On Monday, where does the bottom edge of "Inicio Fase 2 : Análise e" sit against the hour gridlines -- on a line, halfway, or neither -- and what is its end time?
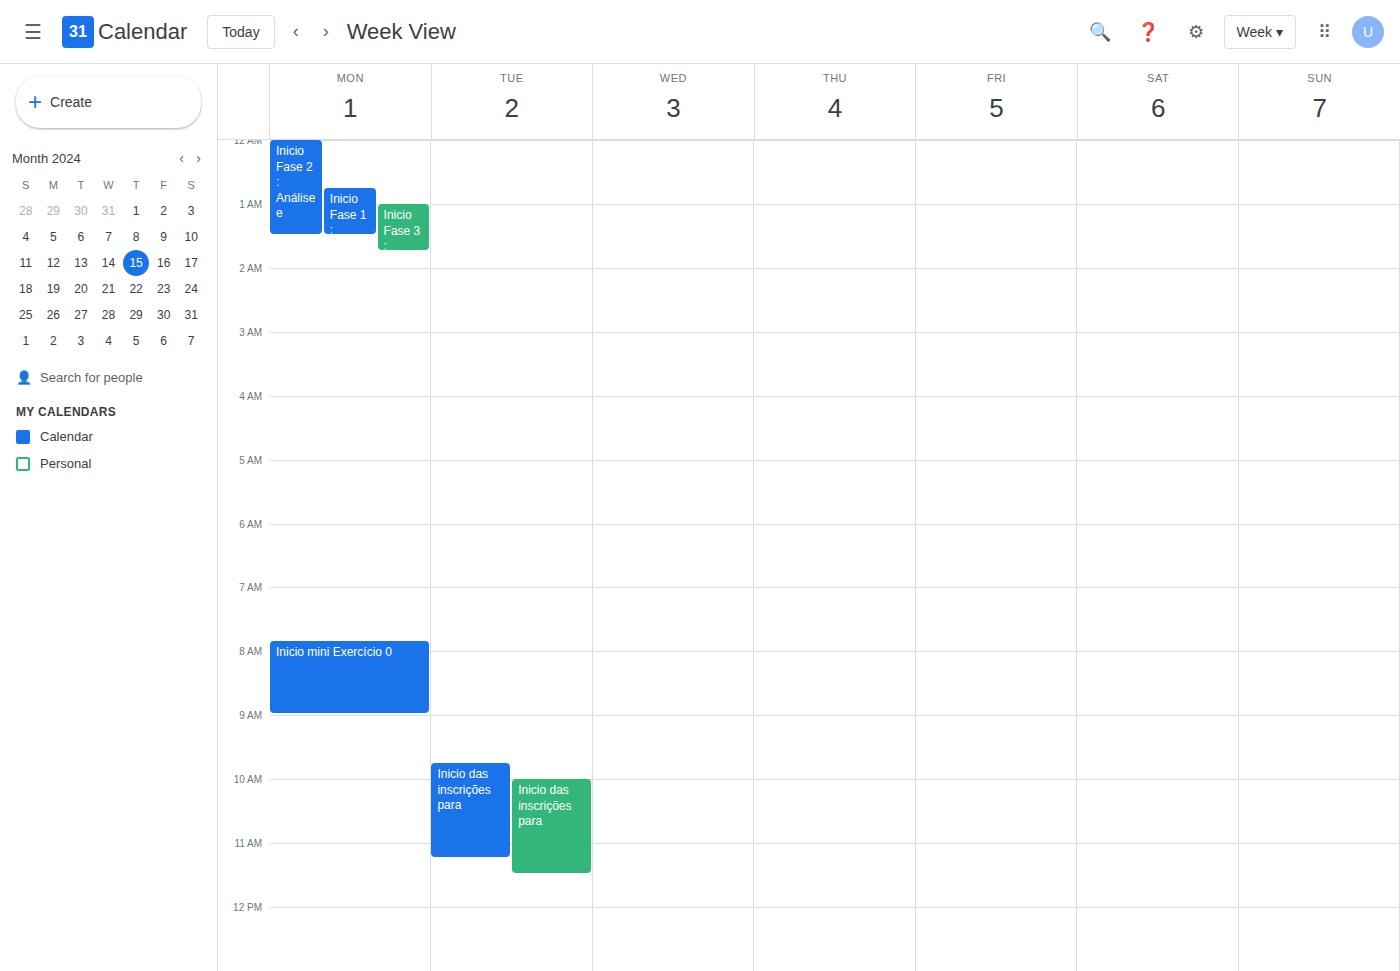
1:30 AM -- halfway between the 1 AM and 2 AM lines.